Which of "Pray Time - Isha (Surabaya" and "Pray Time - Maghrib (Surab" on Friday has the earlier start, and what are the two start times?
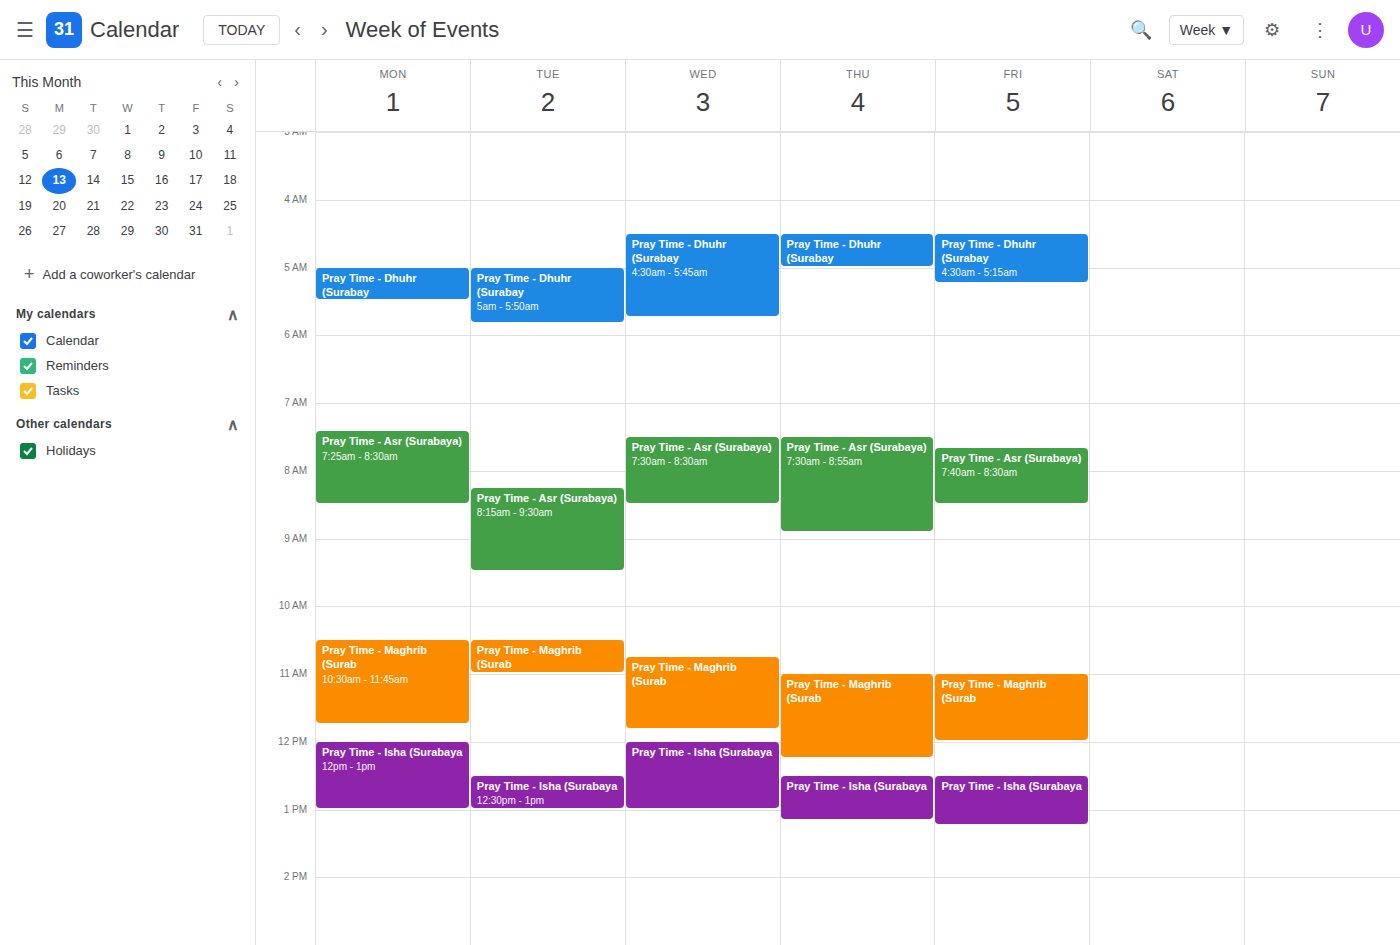
"Pray Time - Maghrib (Surab" 11:00; "Pray Time - Isha (Surabaya" 12:30.